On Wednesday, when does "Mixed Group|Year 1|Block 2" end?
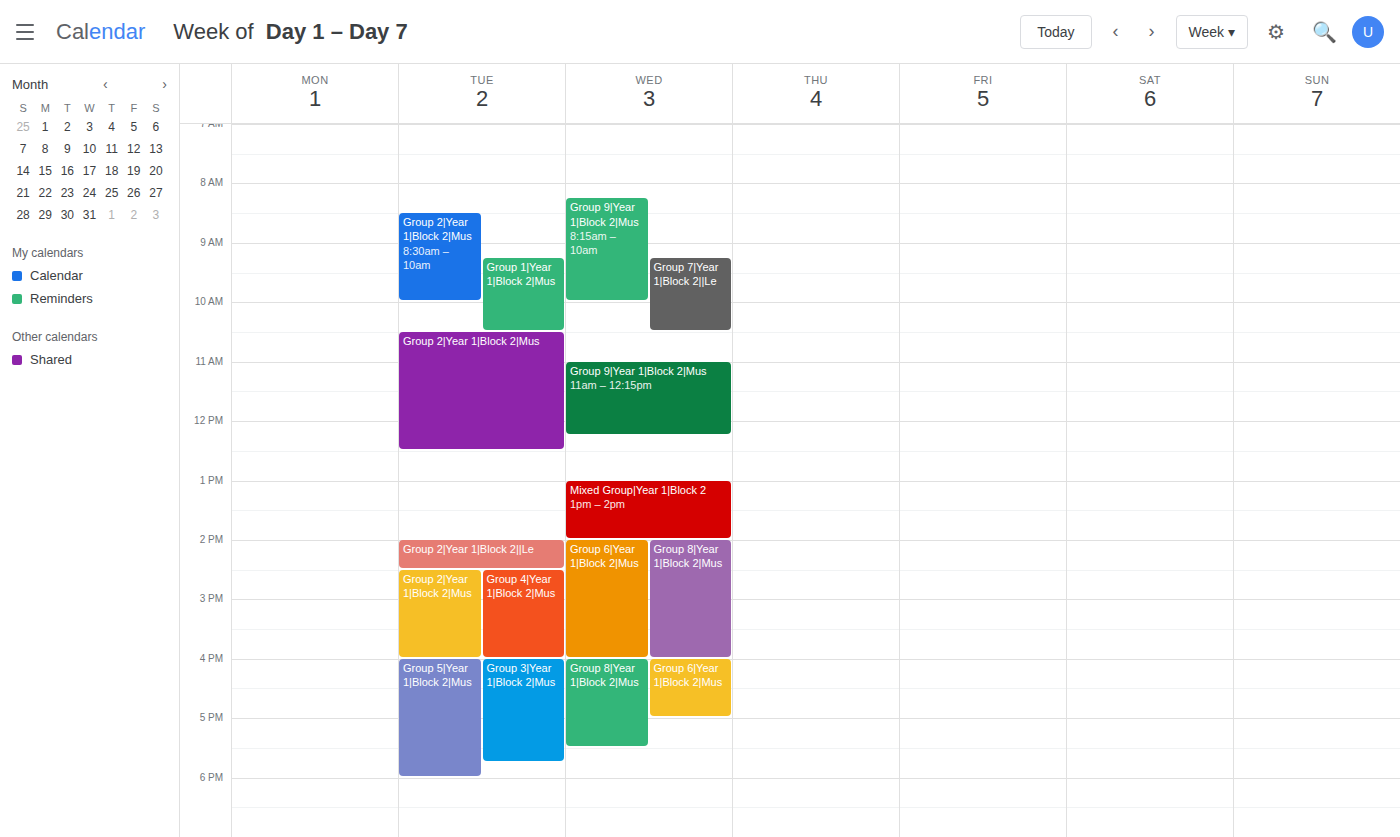
2:00 PM